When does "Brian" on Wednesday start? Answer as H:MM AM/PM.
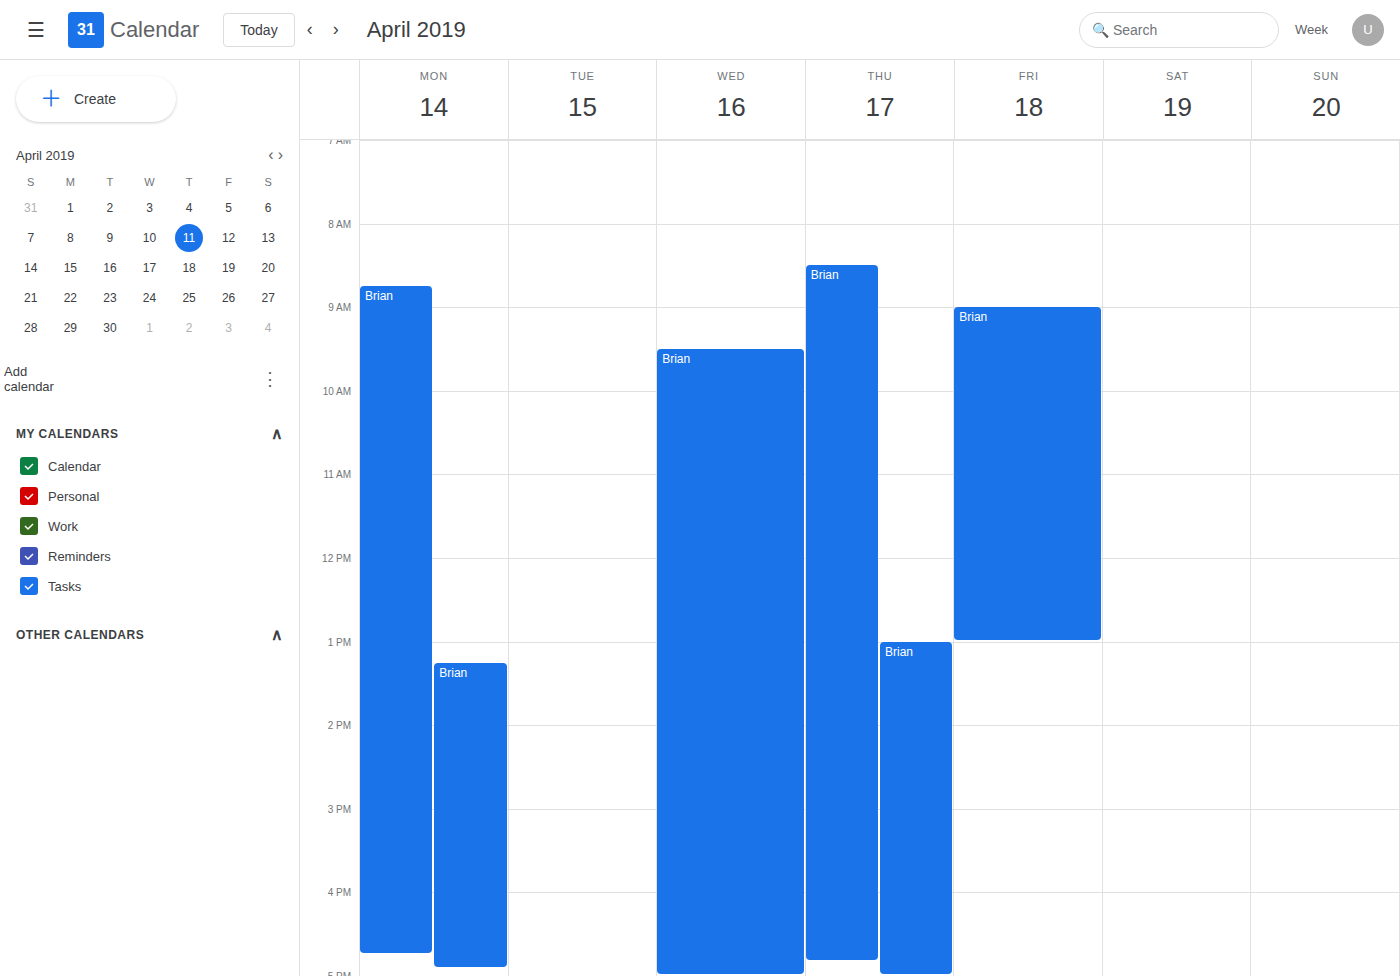
9:30 AM